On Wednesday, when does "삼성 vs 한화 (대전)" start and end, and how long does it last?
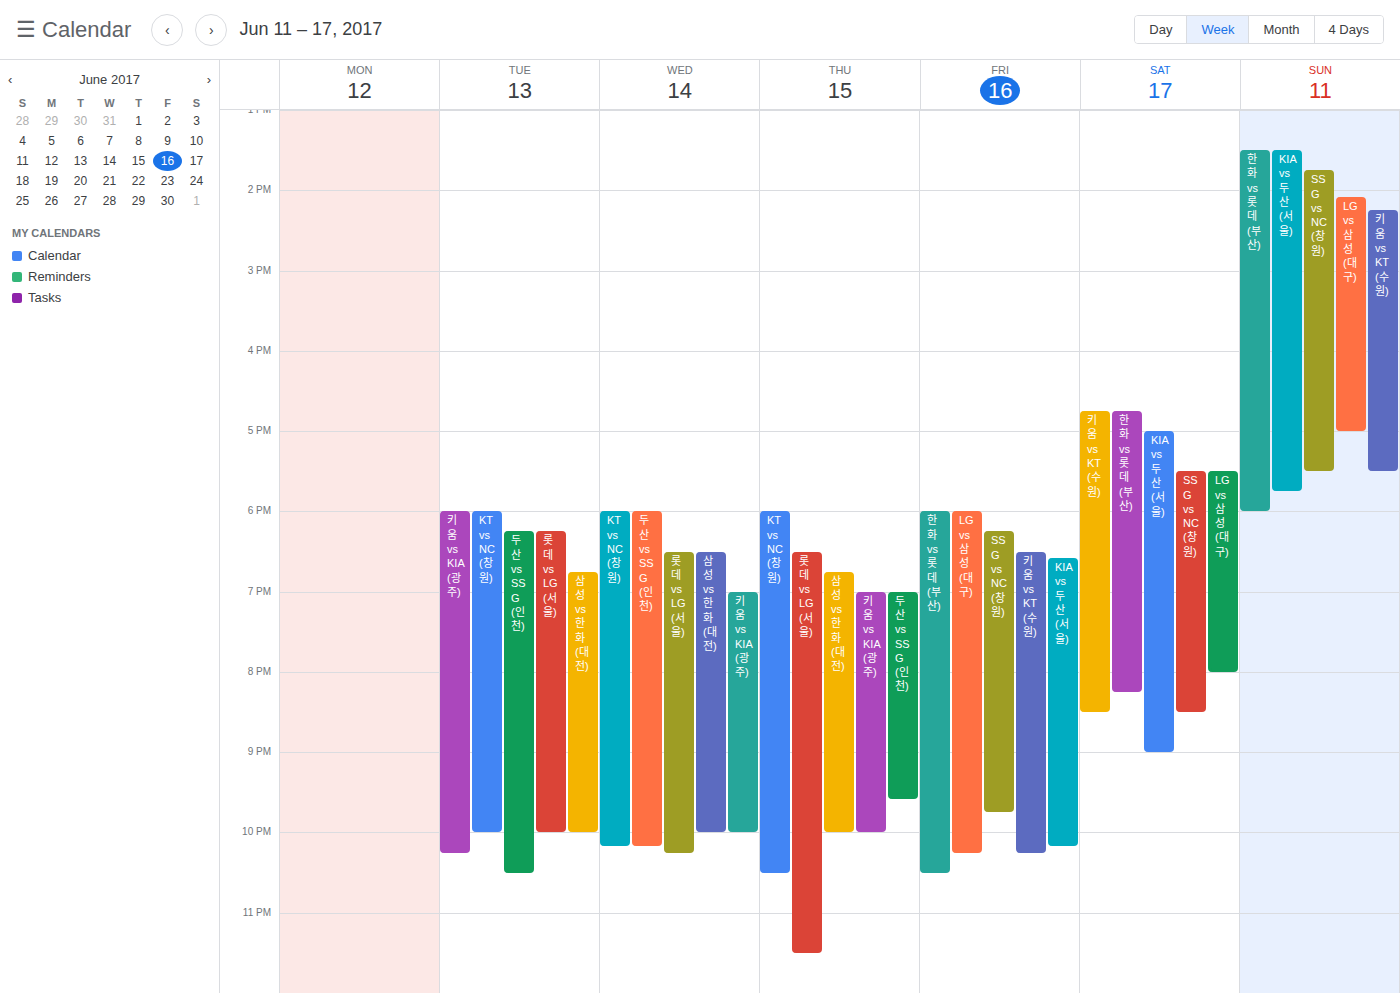
6:30 PM to 10:00 PM, 3 hours 30 minutes